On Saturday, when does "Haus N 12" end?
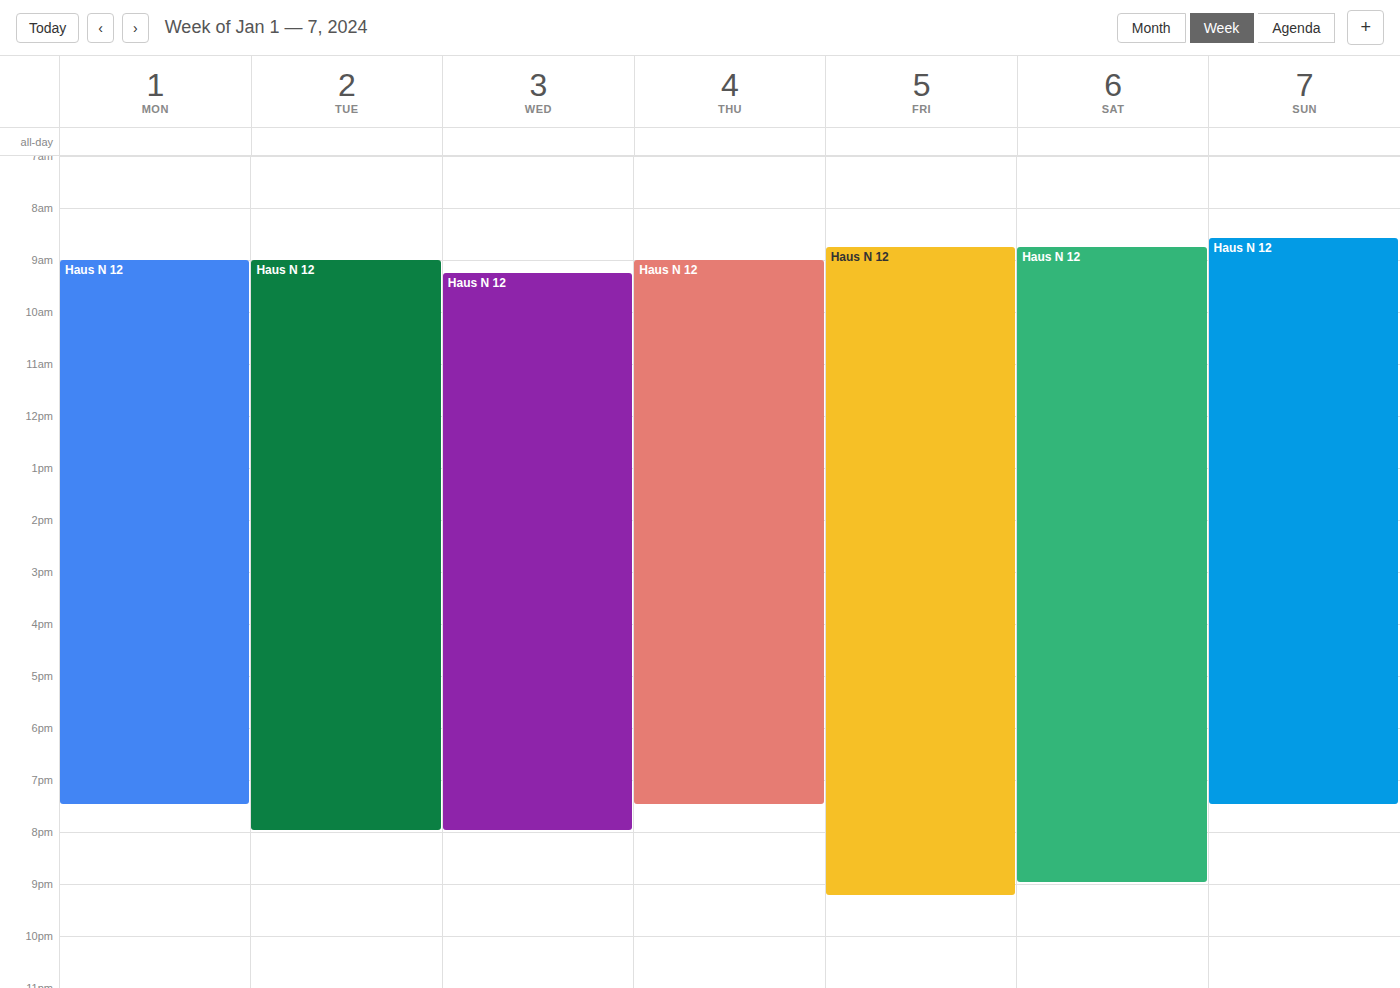
9:00 PM